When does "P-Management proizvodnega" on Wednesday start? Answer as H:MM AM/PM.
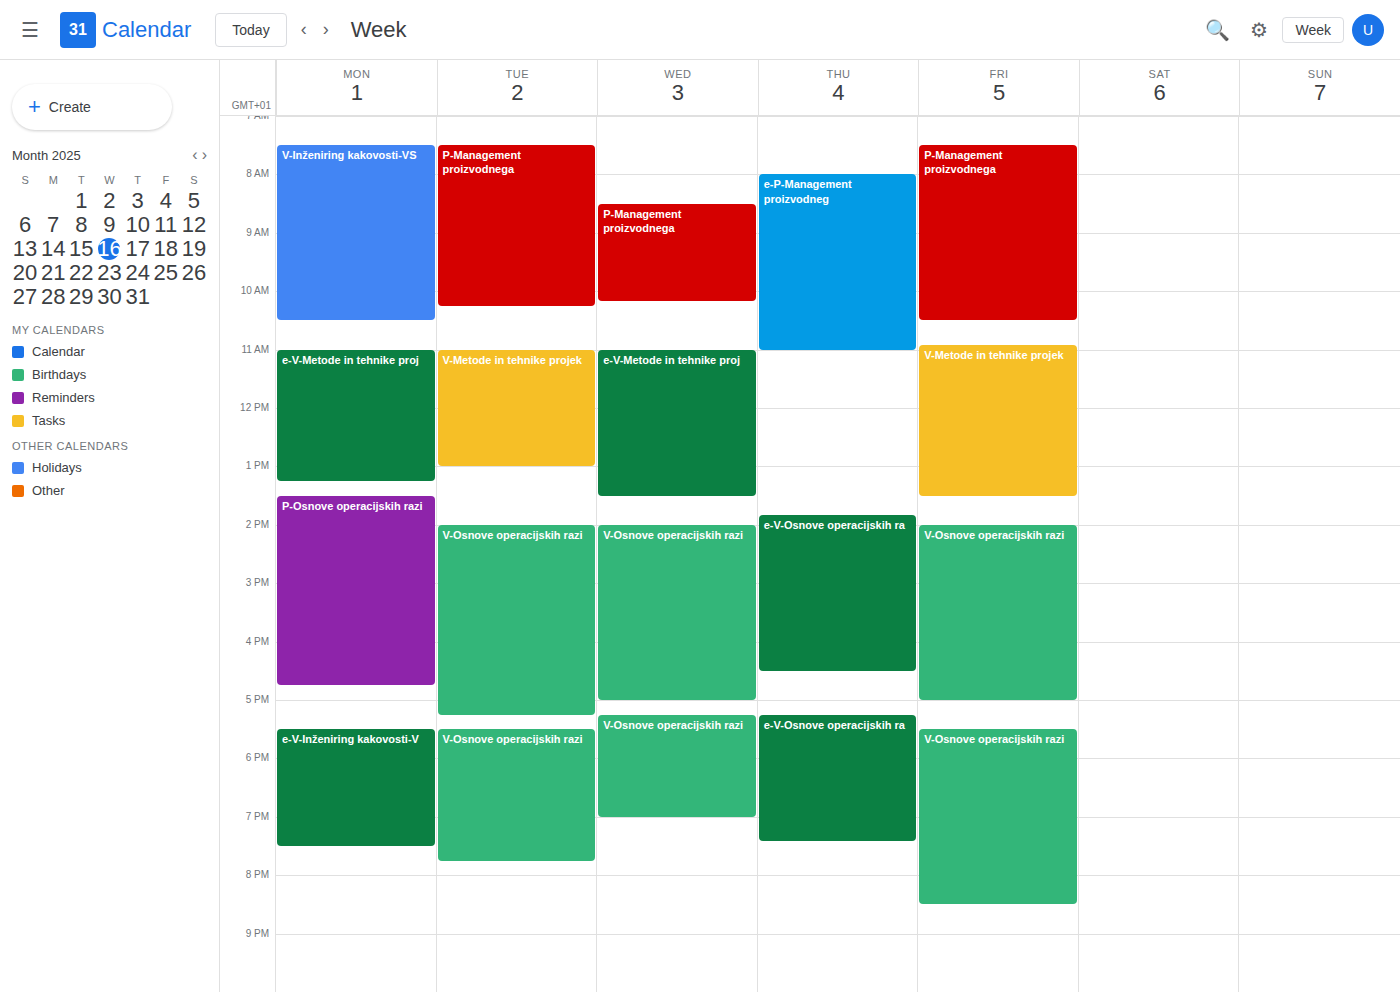
8:30 AM